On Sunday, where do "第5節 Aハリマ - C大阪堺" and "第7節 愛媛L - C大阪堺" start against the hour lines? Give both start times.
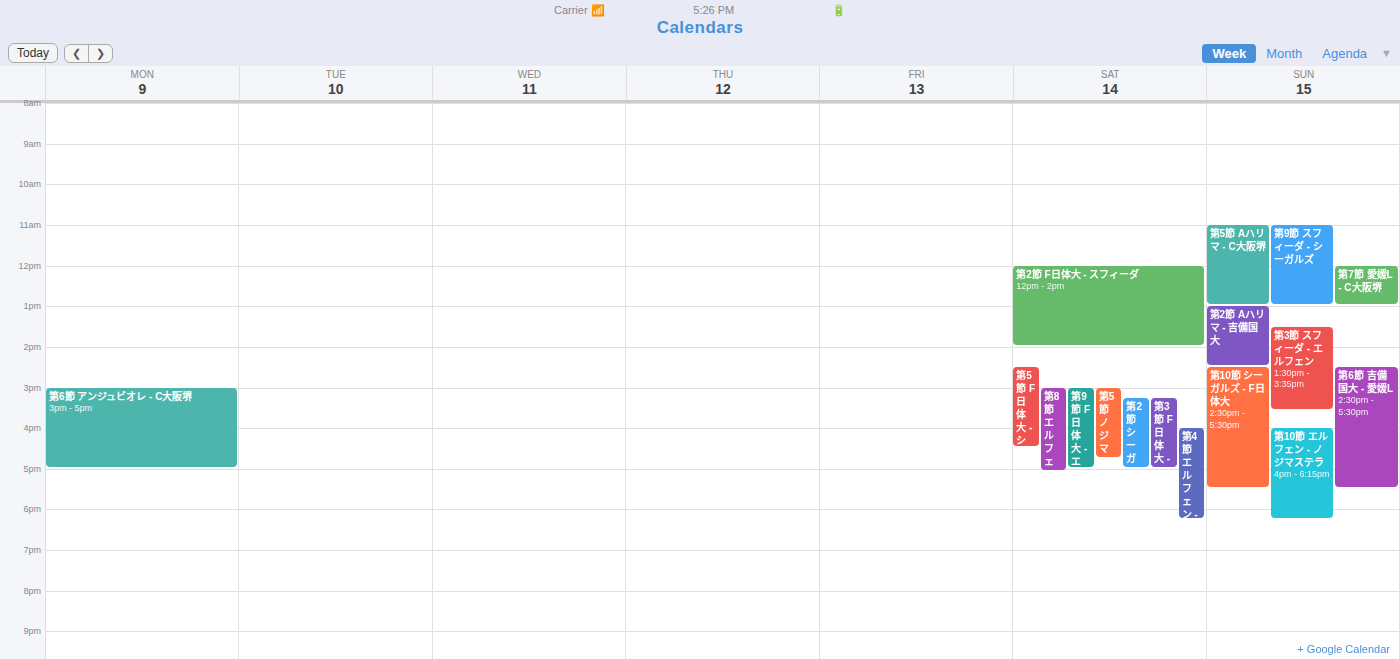
"第5節 Aハリマ - C大阪堺": 11:00 AM, exactly on the 11 AM line. "第7節 愛媛L - C大阪堺": 12:00 PM, exactly on the 12 PM line.